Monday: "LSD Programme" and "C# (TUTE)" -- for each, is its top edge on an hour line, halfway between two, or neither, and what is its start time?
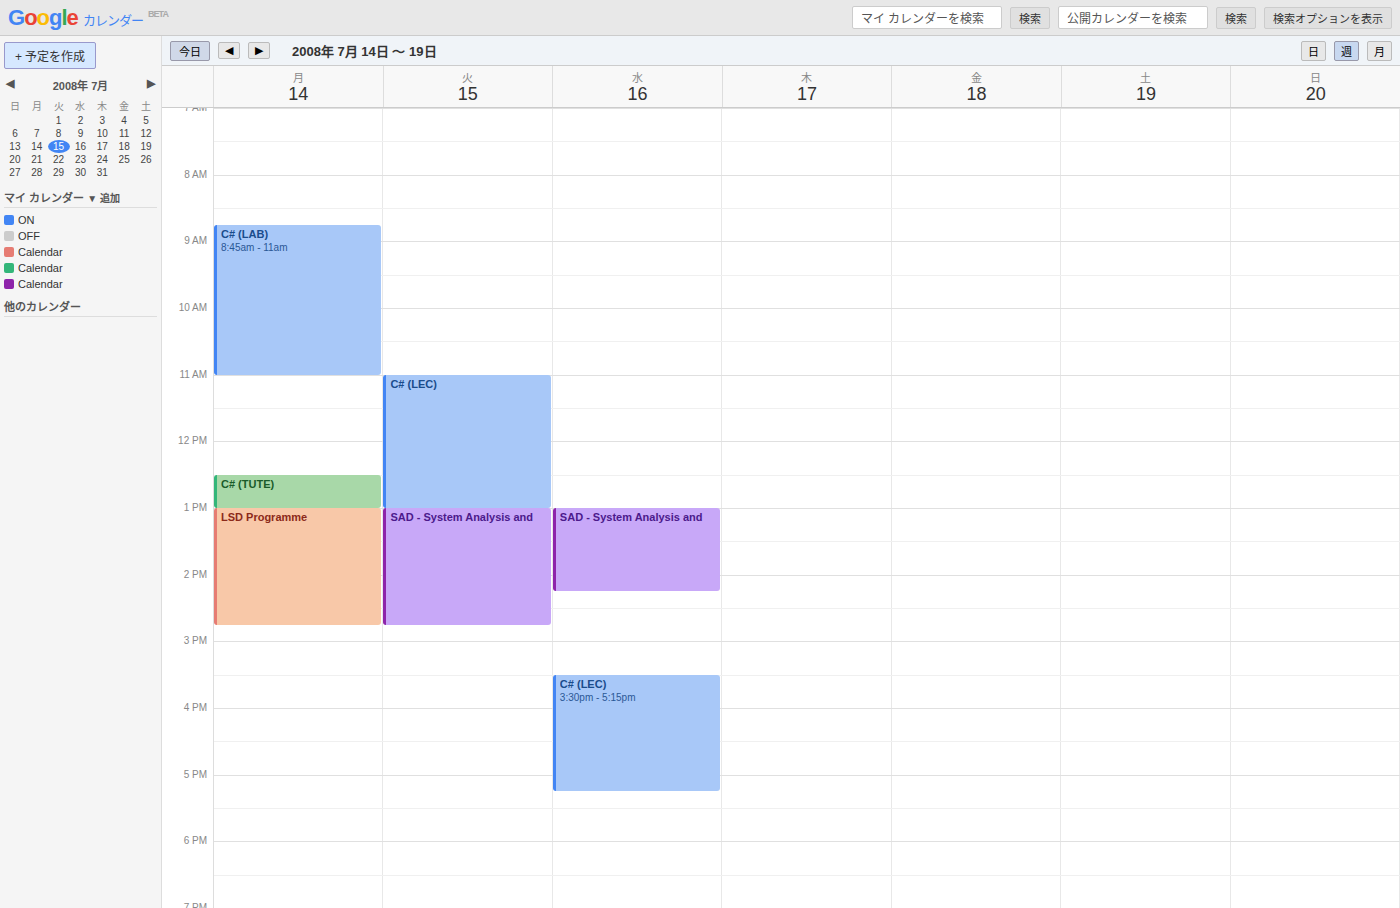
"LSD Programme": 1:00 PM, exactly on the 1 PM line. "C# (TUTE)": 12:30 PM, halfway between the 12 PM and 1 PM lines.